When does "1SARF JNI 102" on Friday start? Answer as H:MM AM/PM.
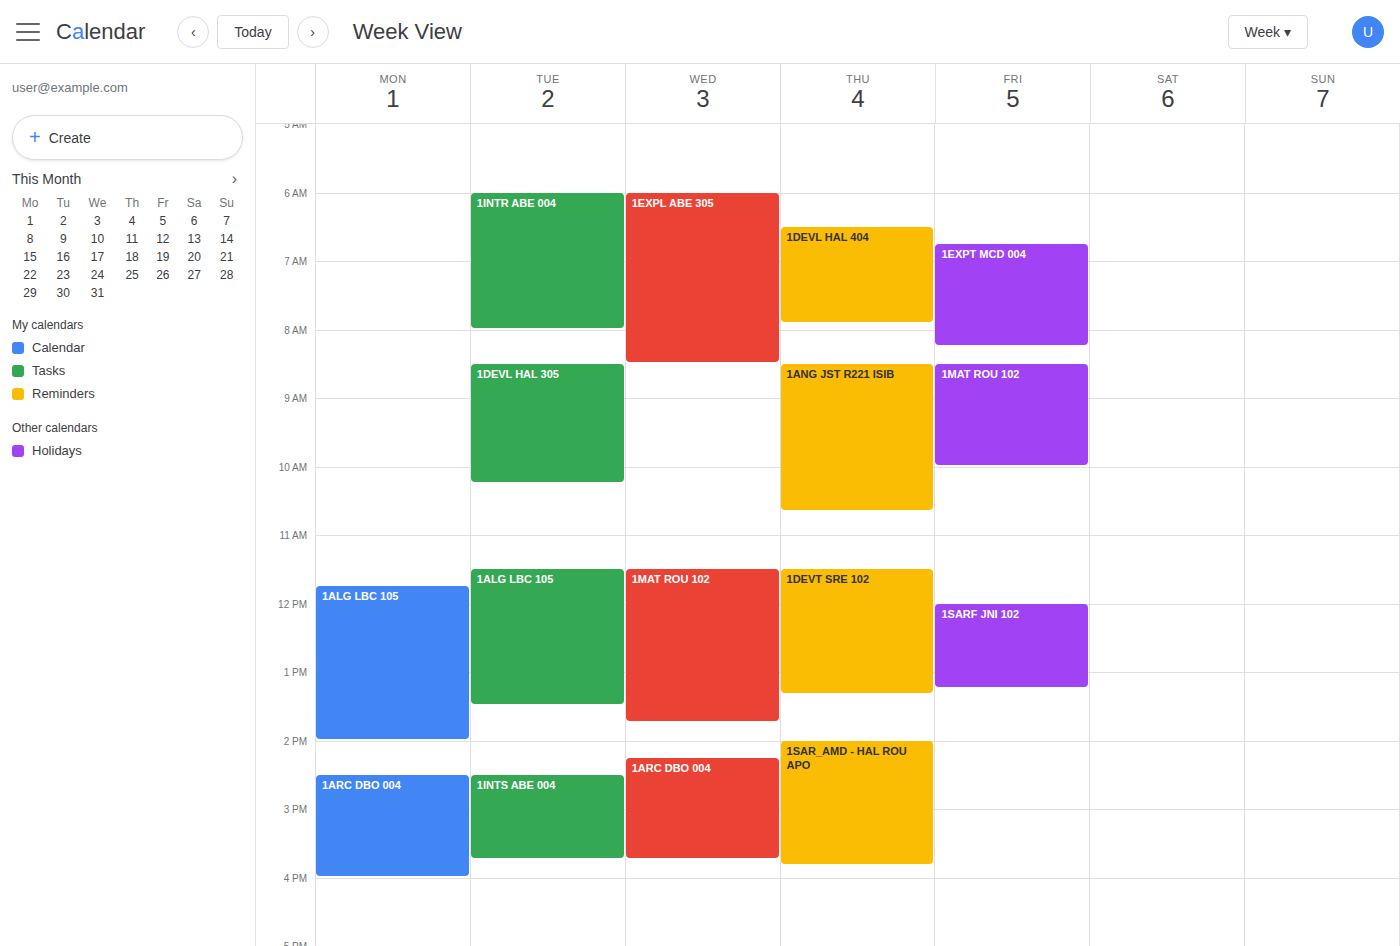
12:00 PM